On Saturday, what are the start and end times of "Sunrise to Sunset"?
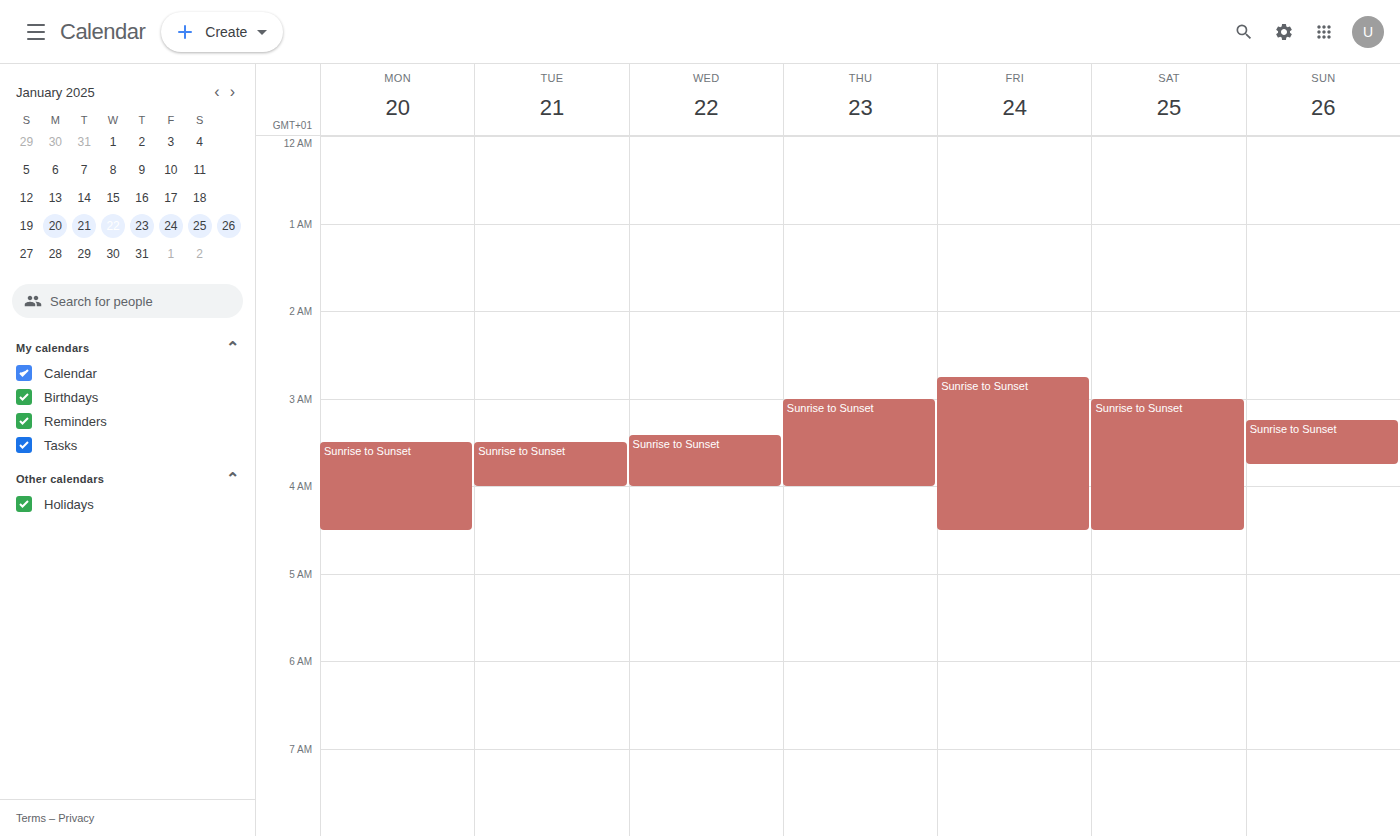
3:00 AM to 4:30 AM